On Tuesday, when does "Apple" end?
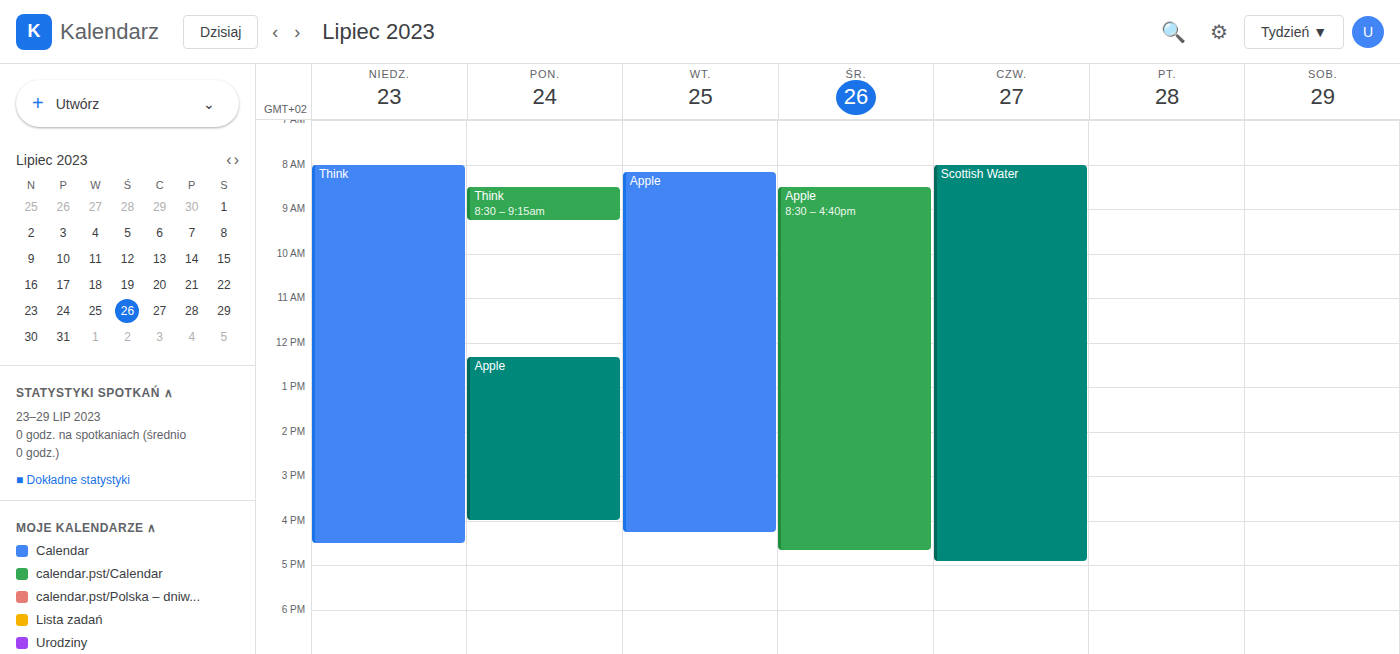
4:15 PM